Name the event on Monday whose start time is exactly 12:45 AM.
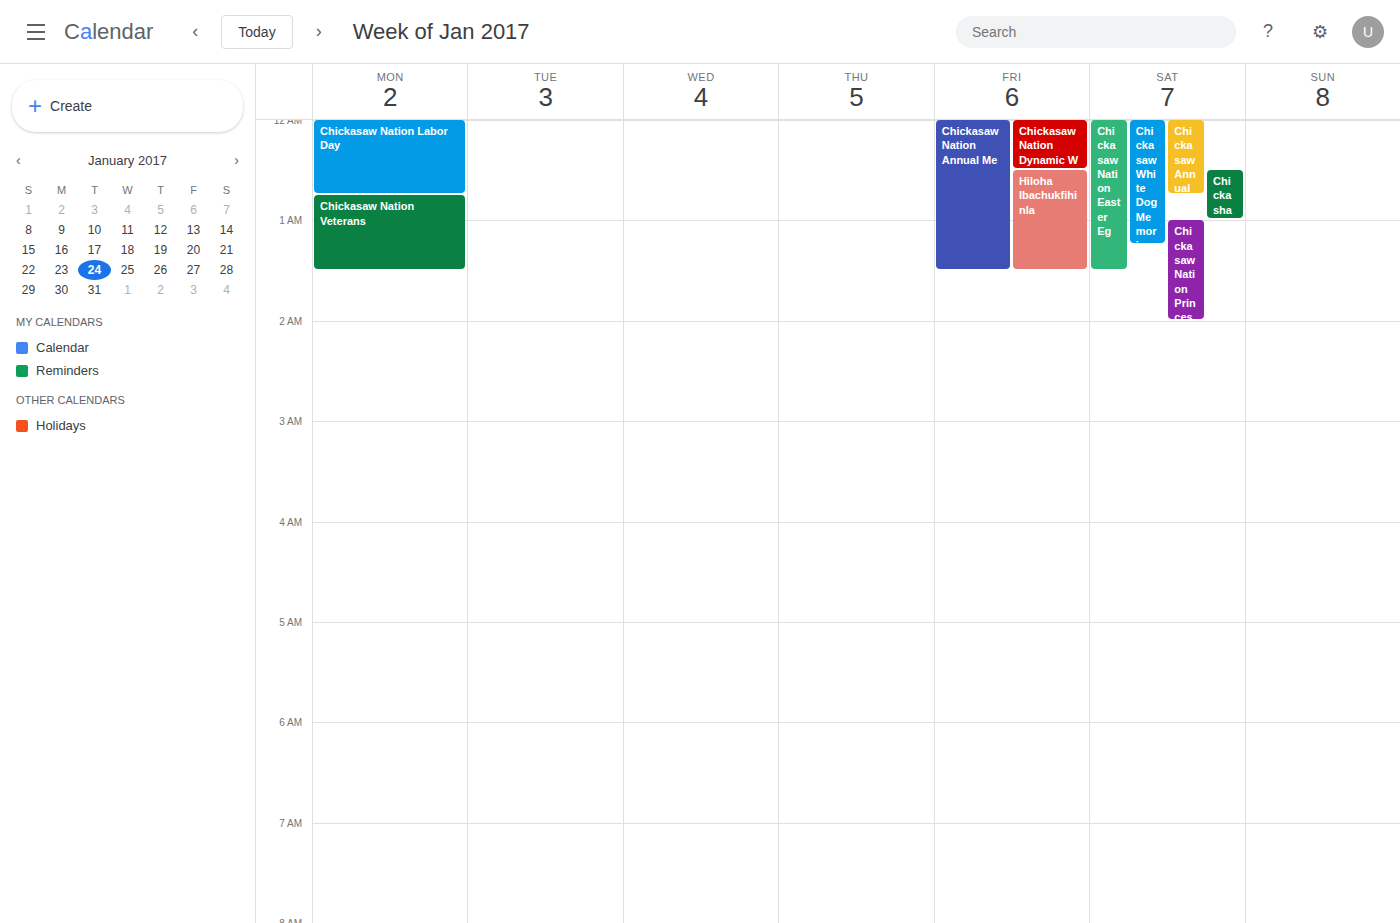
"Chickasaw Nation Veterans"